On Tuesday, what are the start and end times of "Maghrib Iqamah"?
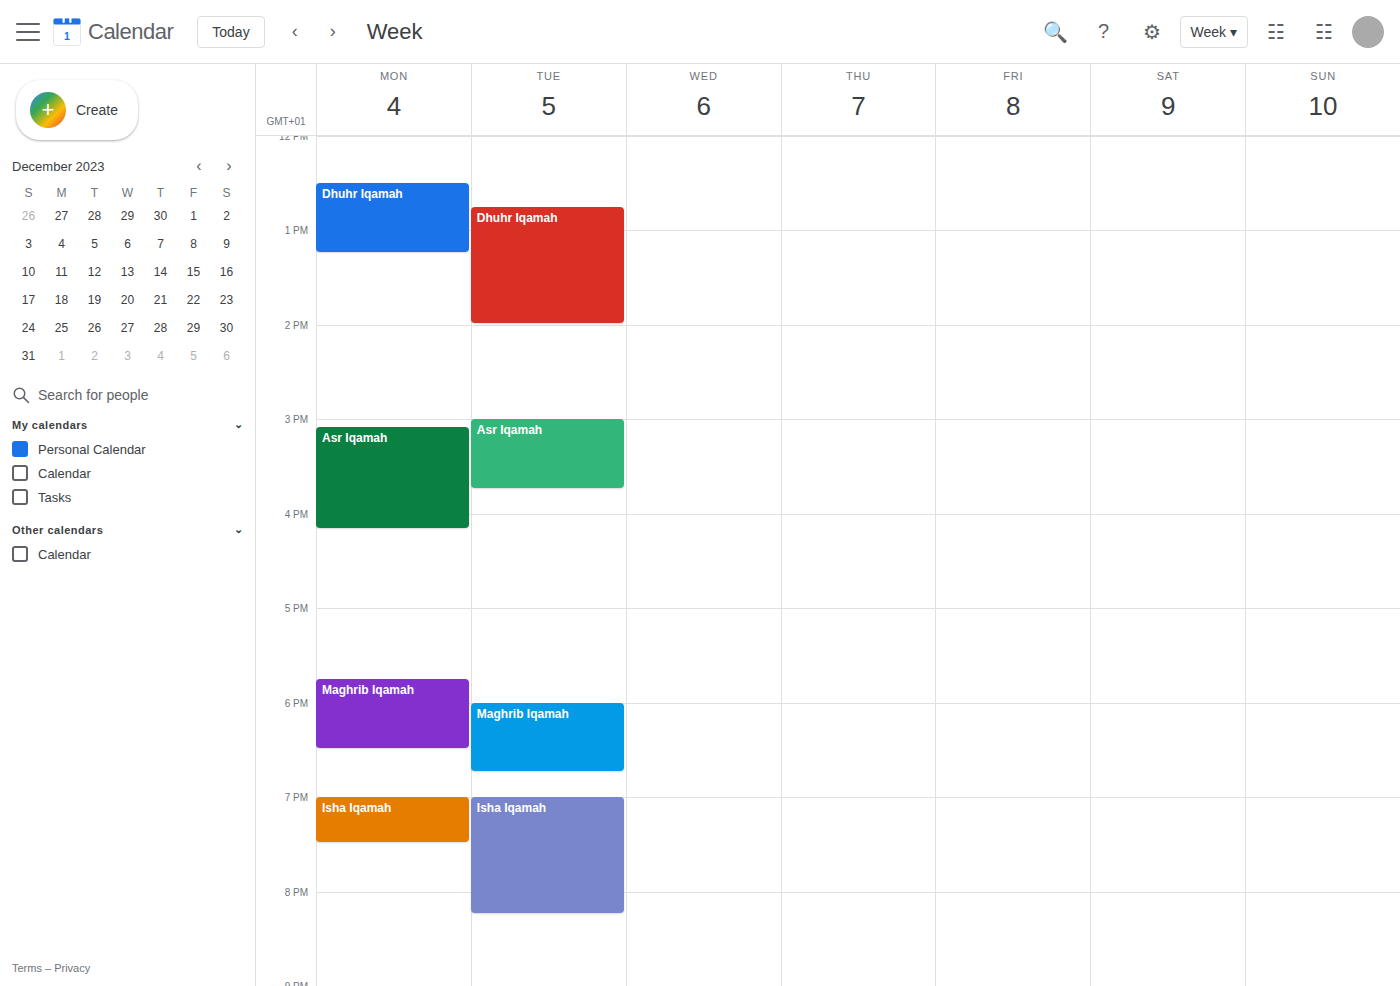
6:00 PM to 6:45 PM